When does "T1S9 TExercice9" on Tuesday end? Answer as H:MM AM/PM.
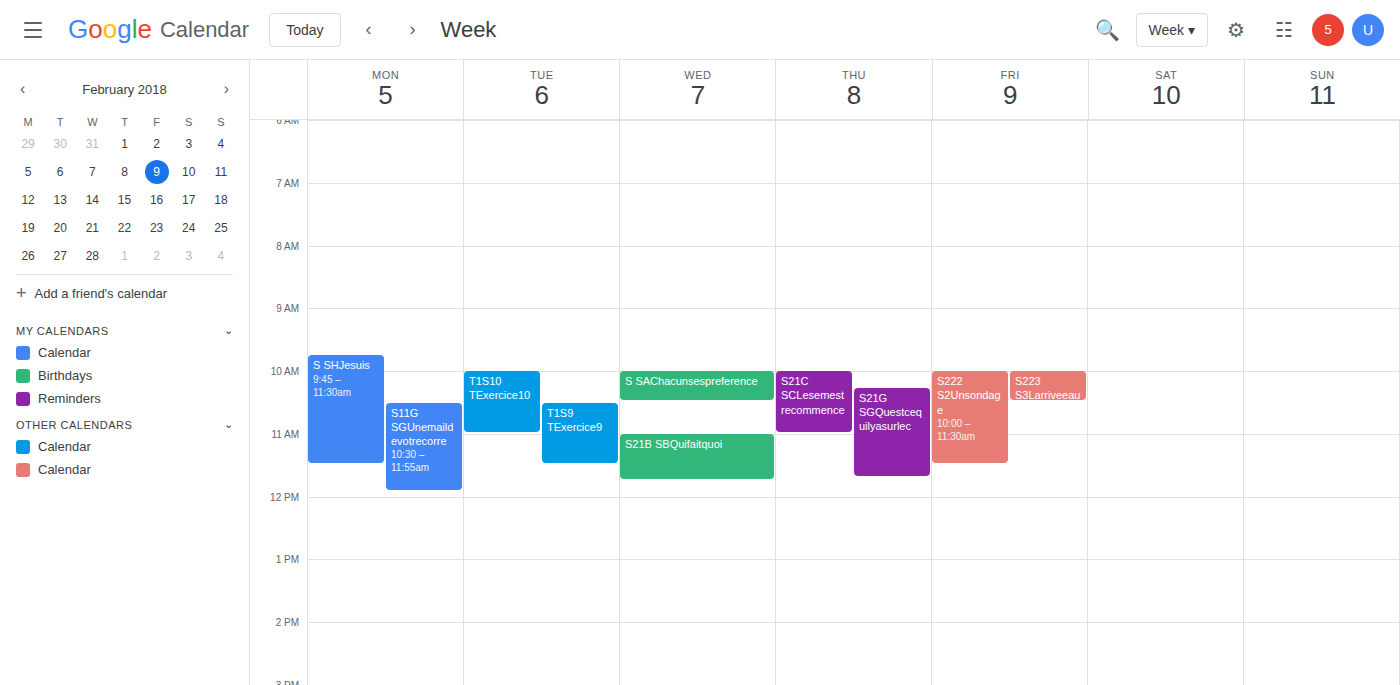
11:30 AM